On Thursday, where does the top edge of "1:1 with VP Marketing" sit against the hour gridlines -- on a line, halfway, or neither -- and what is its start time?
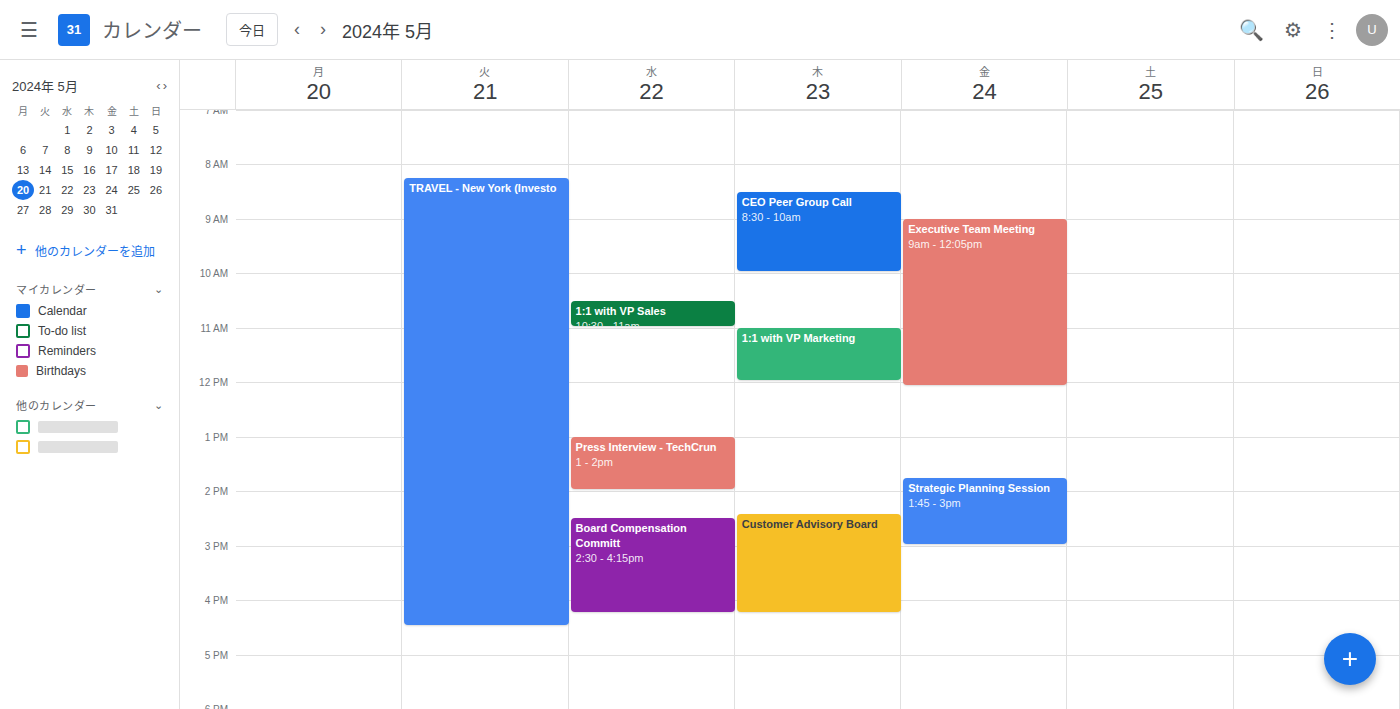
11:00 -- exactly on the 11:00 line.